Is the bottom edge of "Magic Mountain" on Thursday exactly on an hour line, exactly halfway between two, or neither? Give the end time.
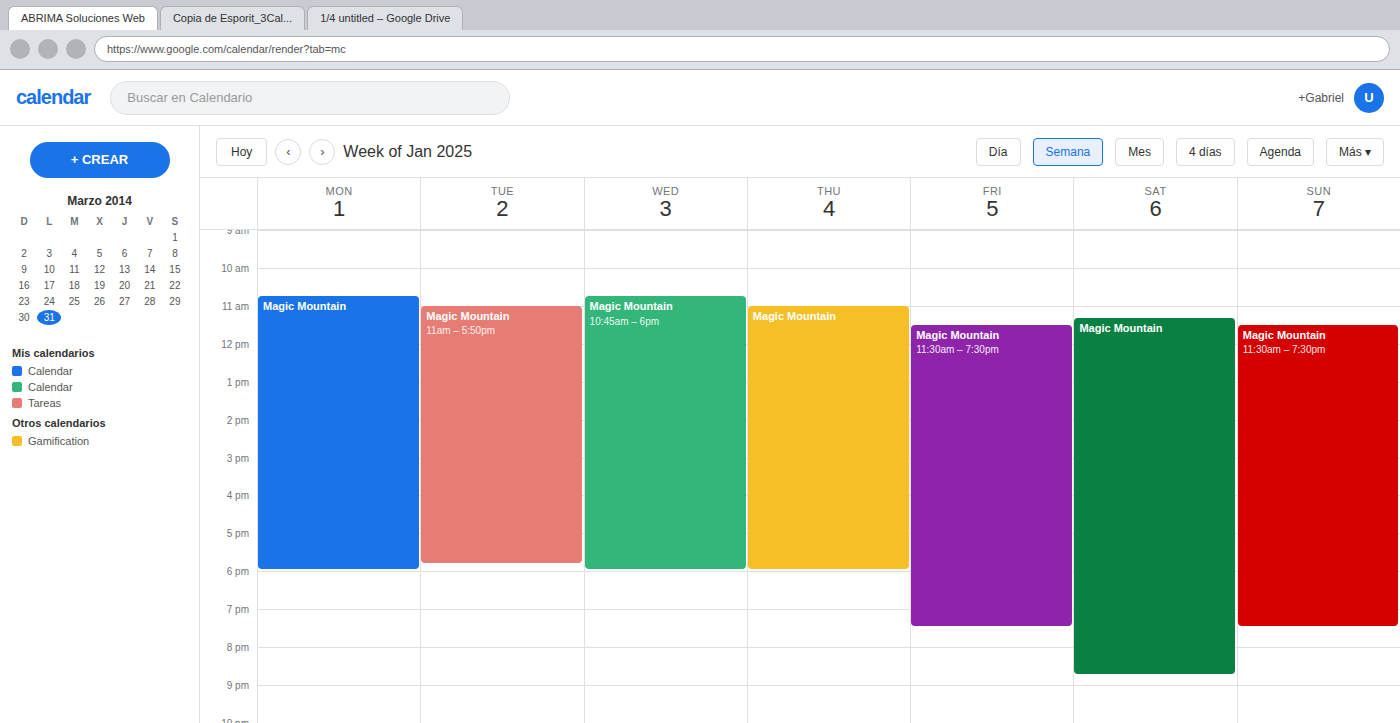
6:00 PM -- exactly on the 6 PM line.